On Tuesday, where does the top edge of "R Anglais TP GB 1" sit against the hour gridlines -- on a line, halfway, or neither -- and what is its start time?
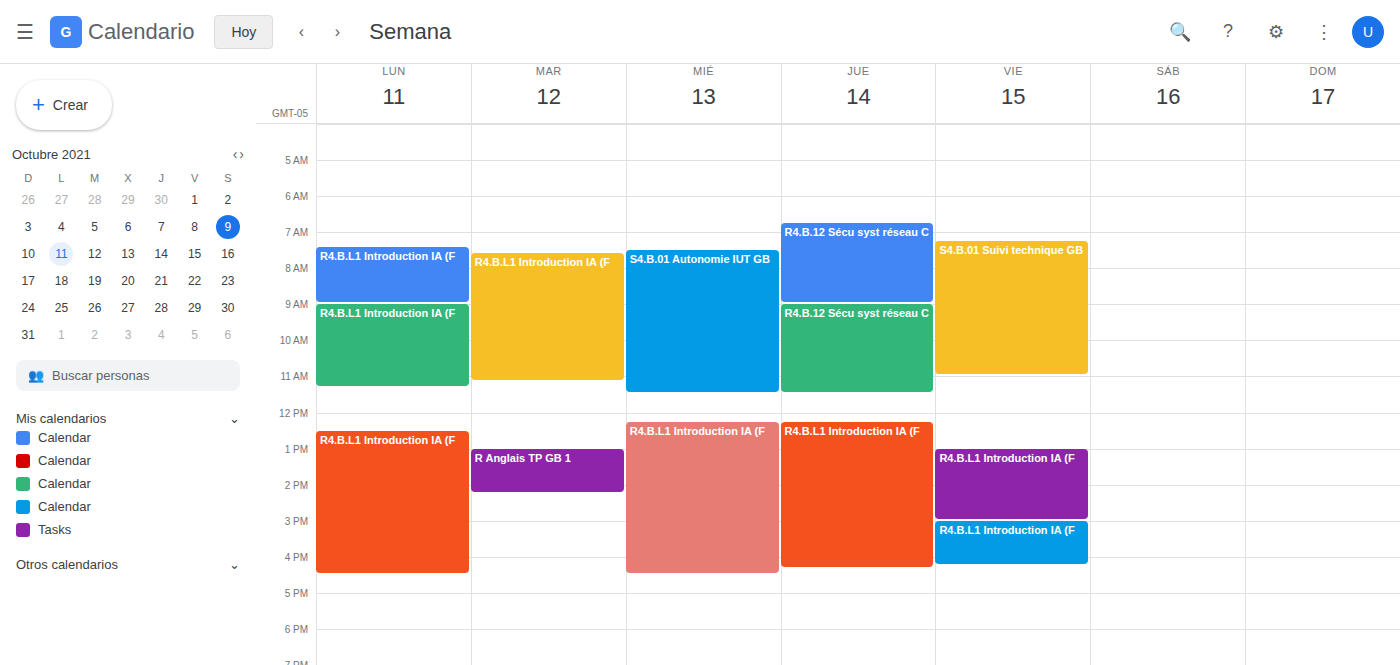
1:00 PM -- exactly on the 1 PM line.